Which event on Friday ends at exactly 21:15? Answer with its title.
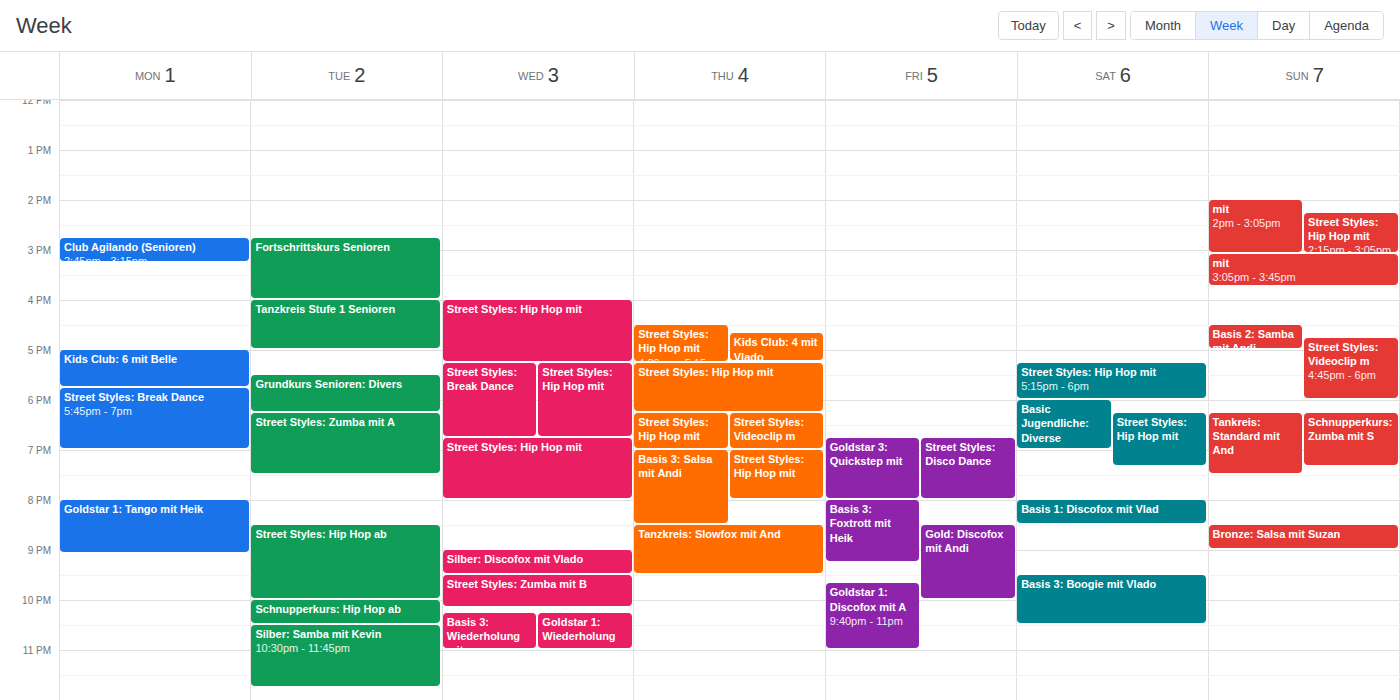
"Basis 3: Foxtrott mit Heik"